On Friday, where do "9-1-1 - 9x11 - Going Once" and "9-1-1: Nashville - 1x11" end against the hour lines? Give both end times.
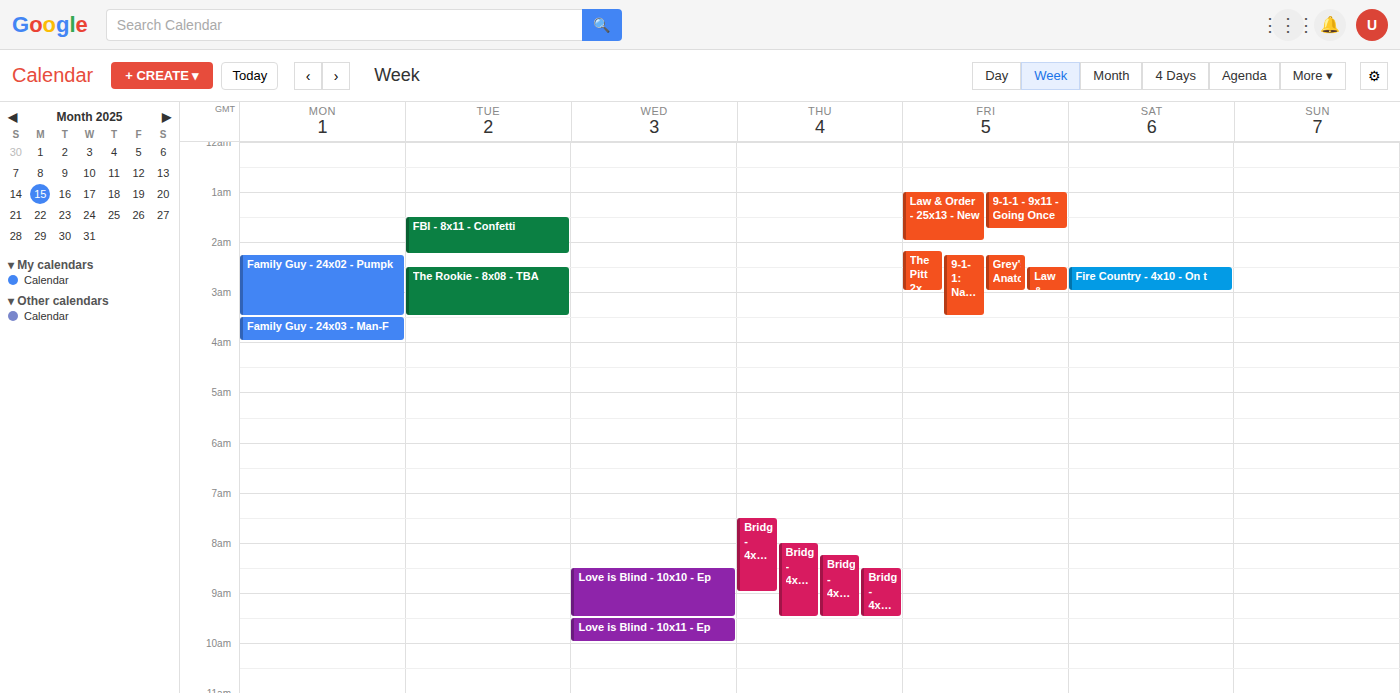
"9-1-1 - 9x11 - Going Once": 1:45 AM, neither: three quarters of the way from the 1 AM line to the 2 AM line. "9-1-1: Nashville - 1x11": 3:30 AM, halfway between the 3 AM and 4 AM lines.